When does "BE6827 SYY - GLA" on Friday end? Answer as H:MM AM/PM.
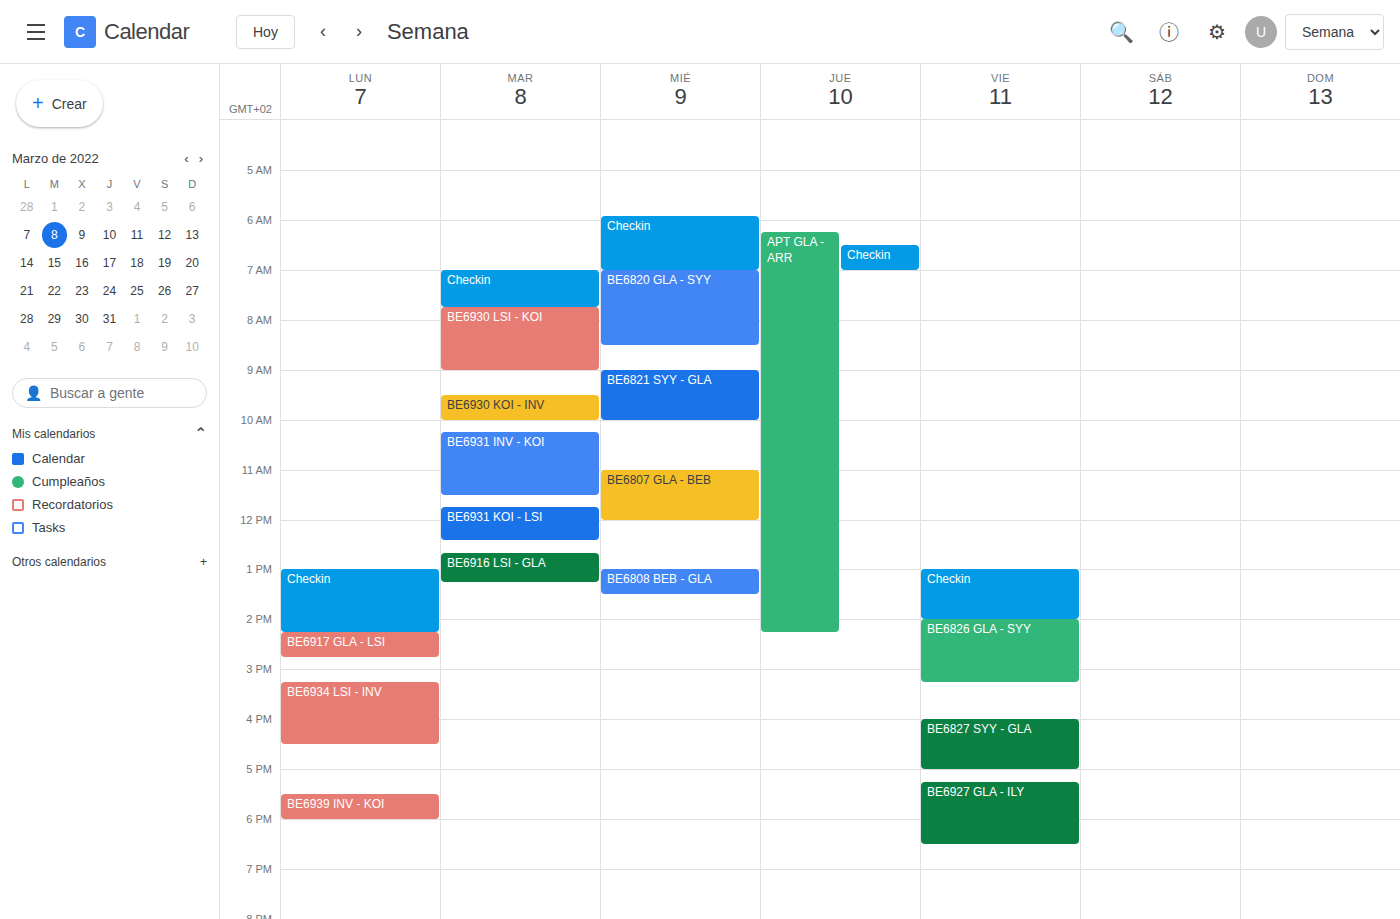
5:00 PM